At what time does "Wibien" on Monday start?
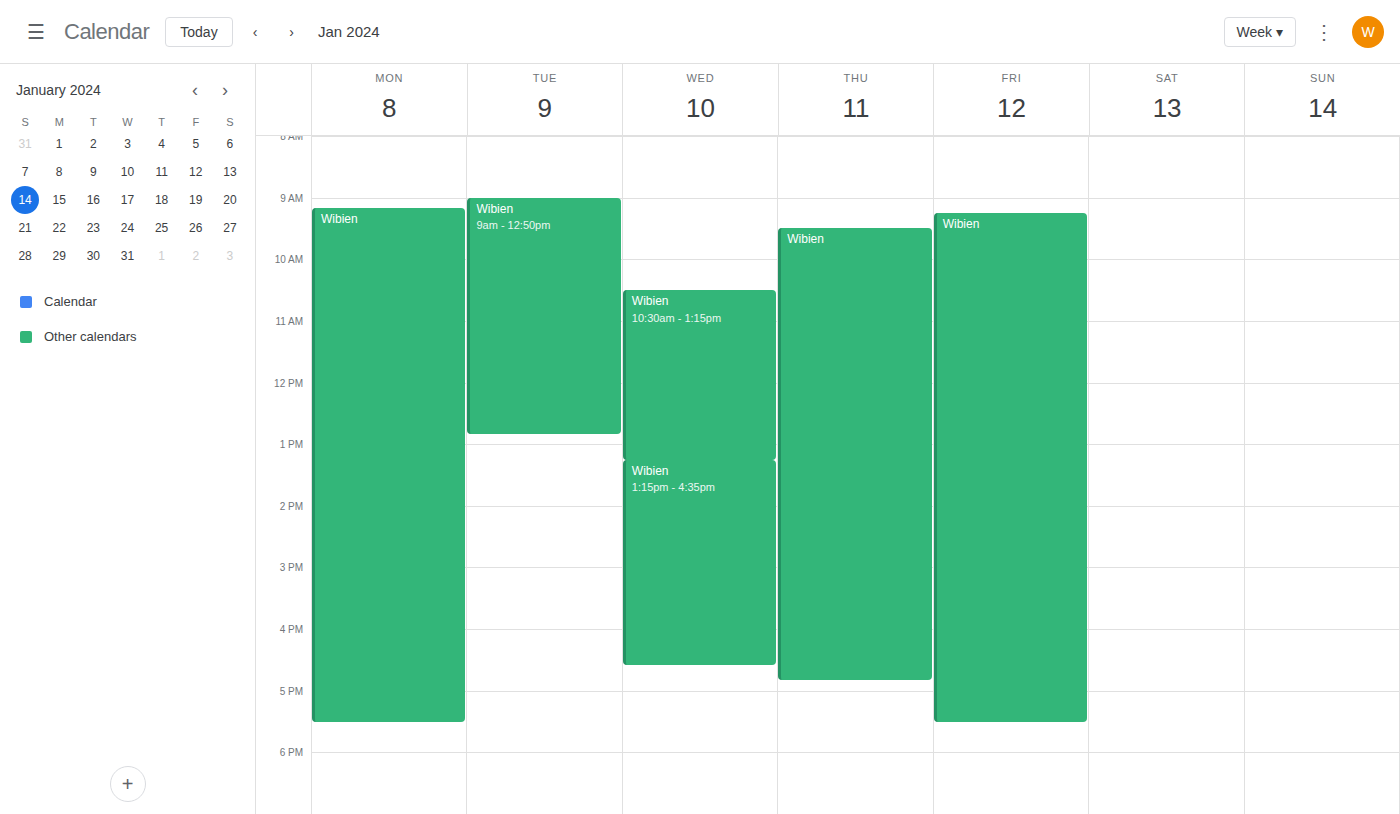
9:10 AM